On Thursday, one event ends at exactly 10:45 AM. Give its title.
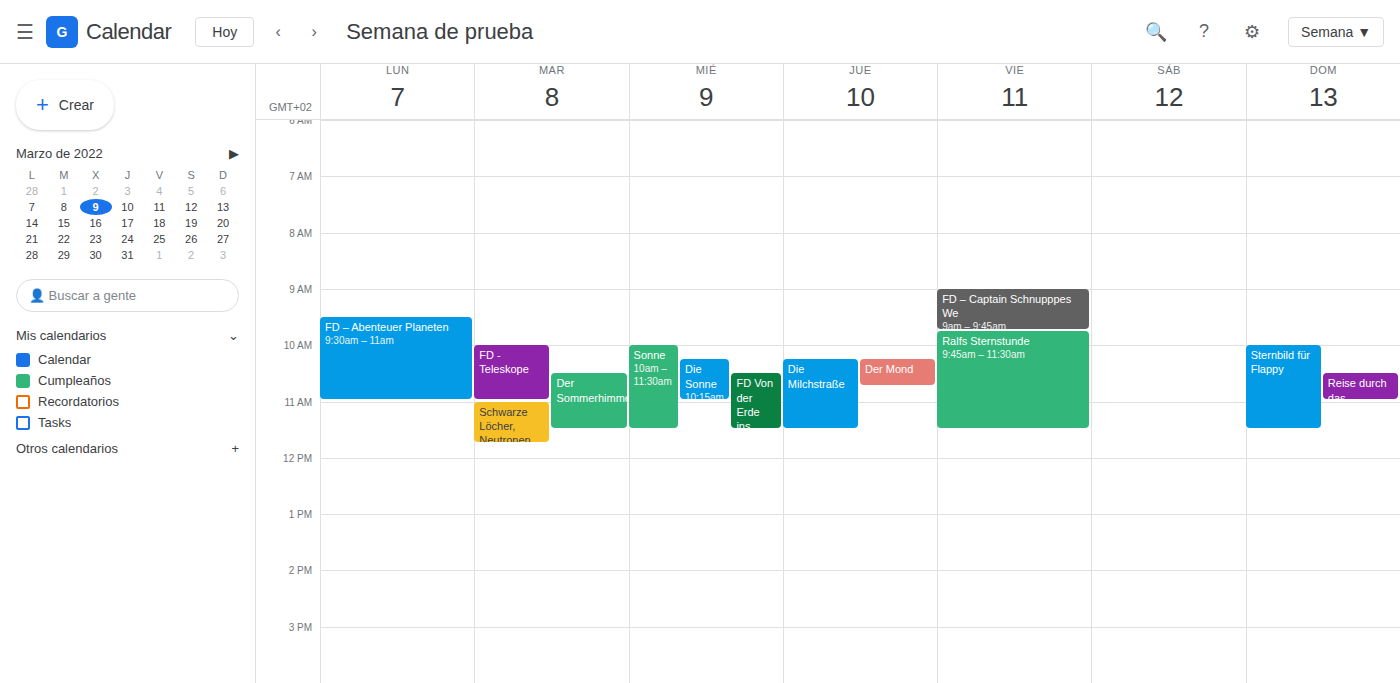
"Der Mond"